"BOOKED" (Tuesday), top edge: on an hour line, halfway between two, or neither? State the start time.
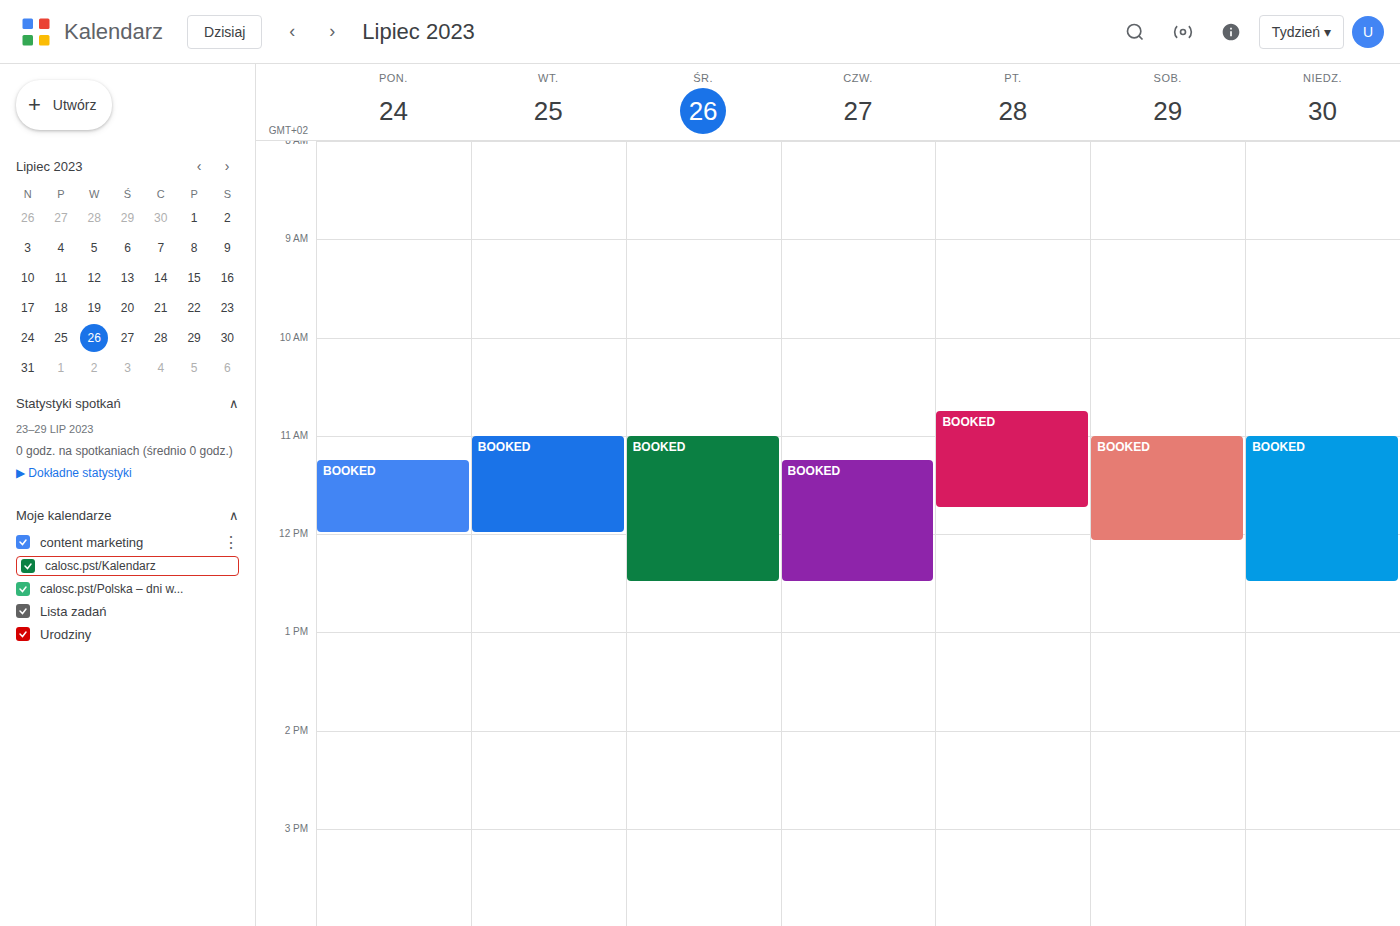
11:00 AM -- exactly on the 11 AM line.